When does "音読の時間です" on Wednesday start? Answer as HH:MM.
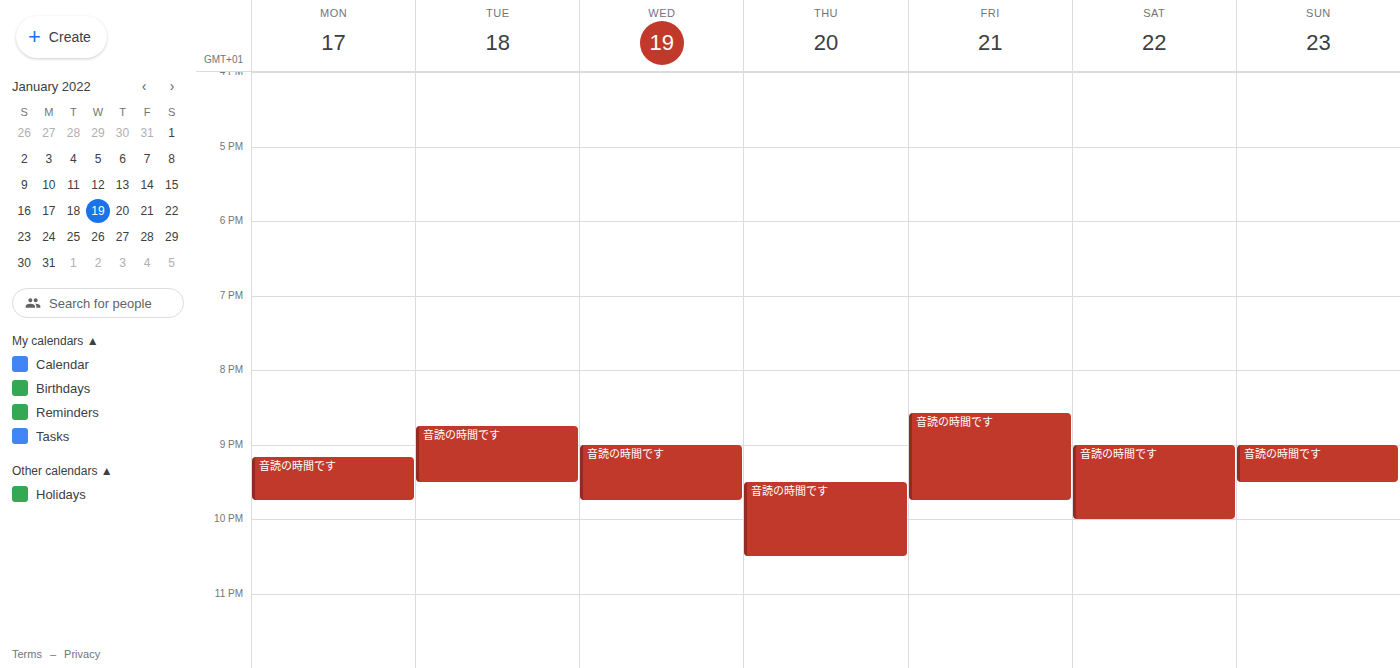
21:00